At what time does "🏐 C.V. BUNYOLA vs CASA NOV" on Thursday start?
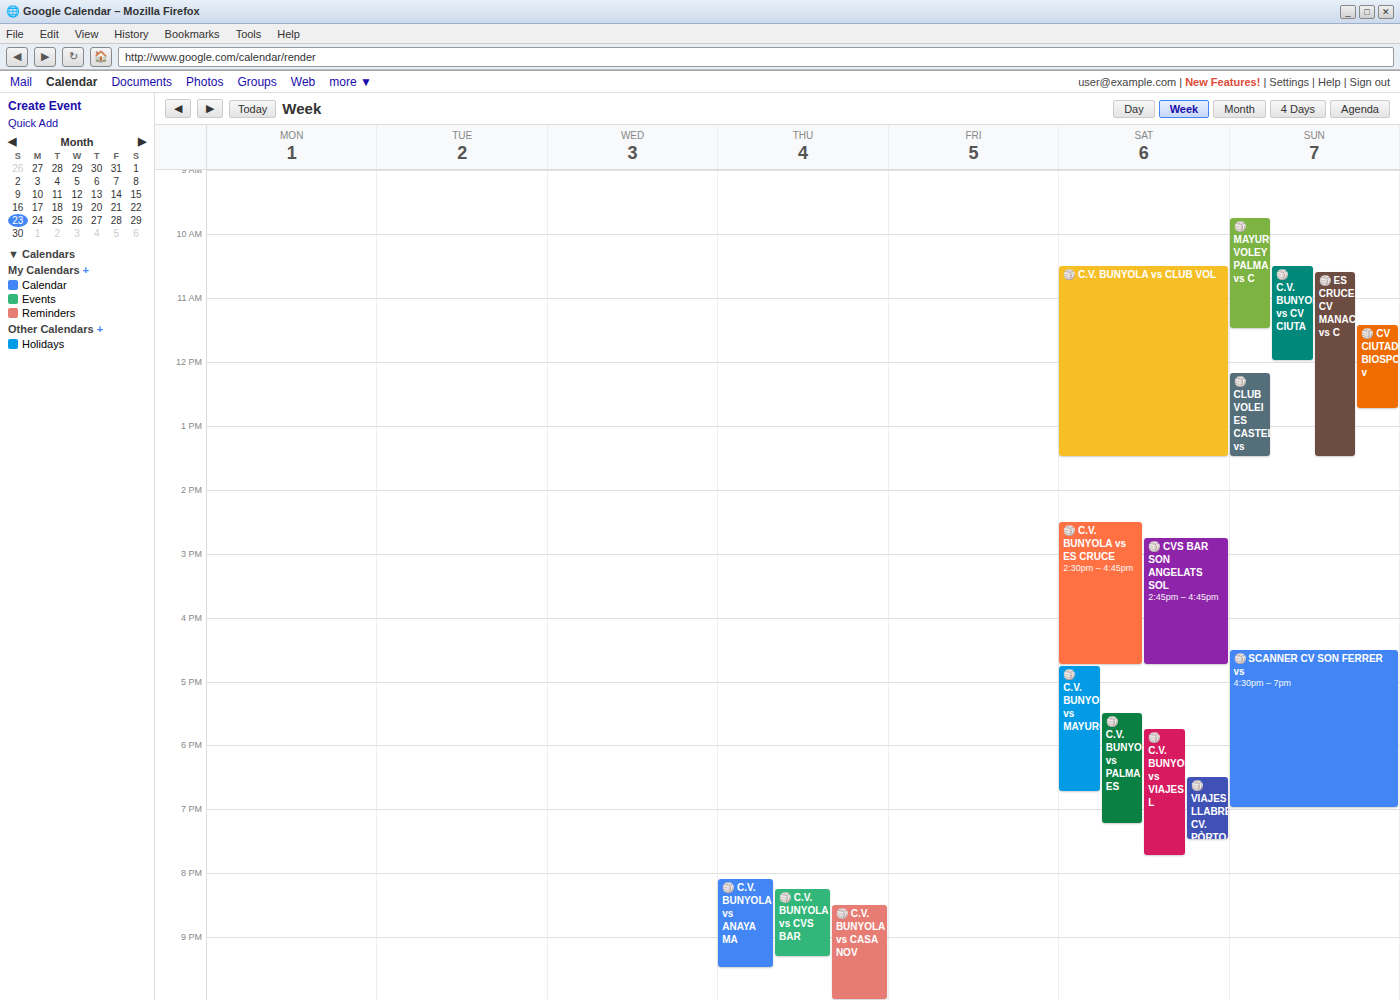
8:30 PM